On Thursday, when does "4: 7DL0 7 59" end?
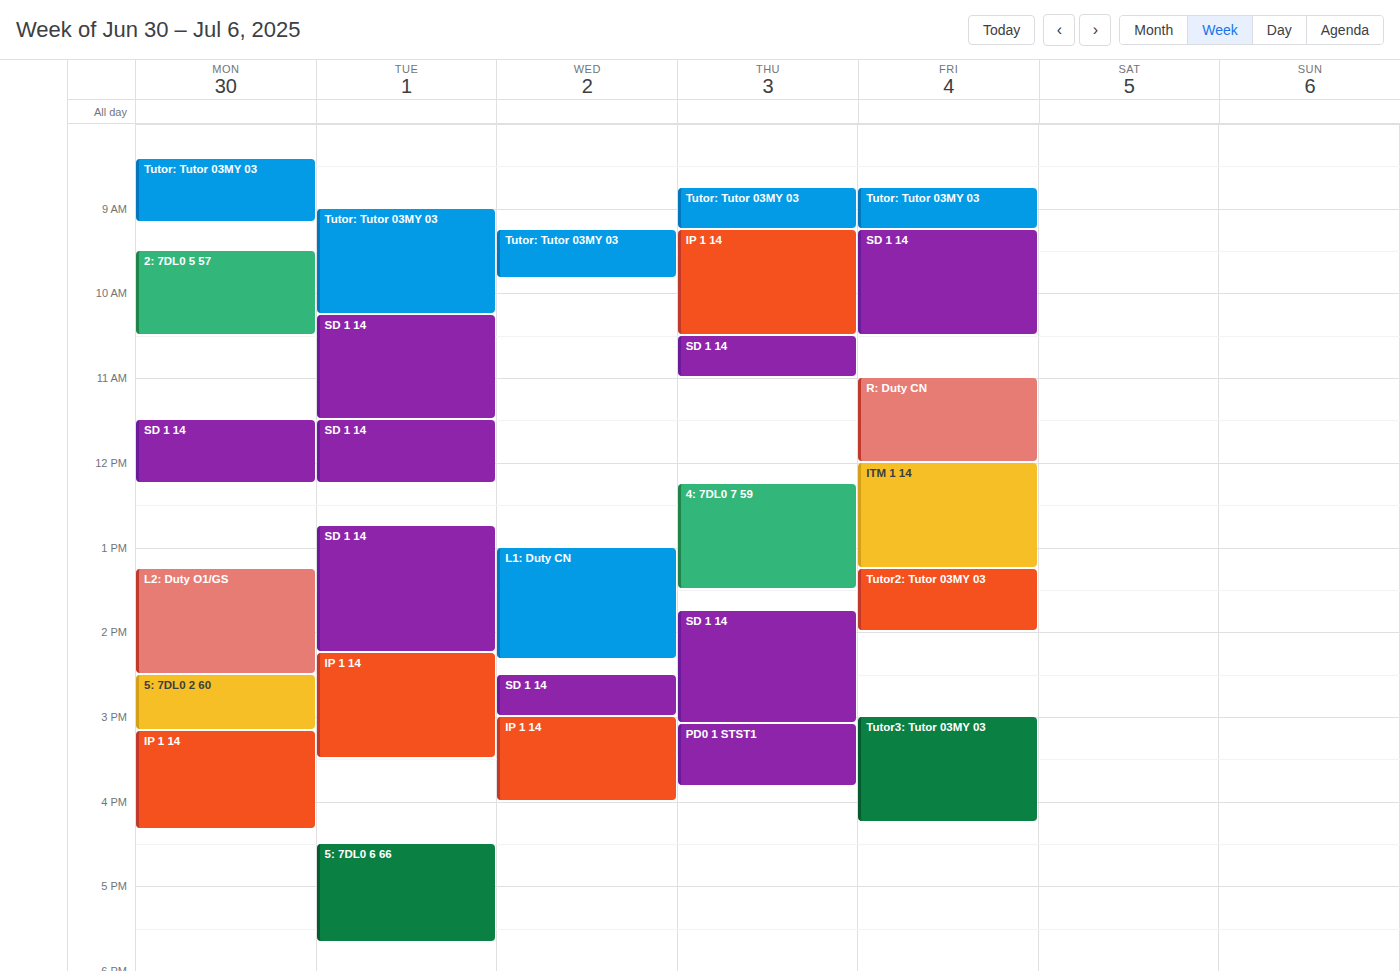
1:30 PM